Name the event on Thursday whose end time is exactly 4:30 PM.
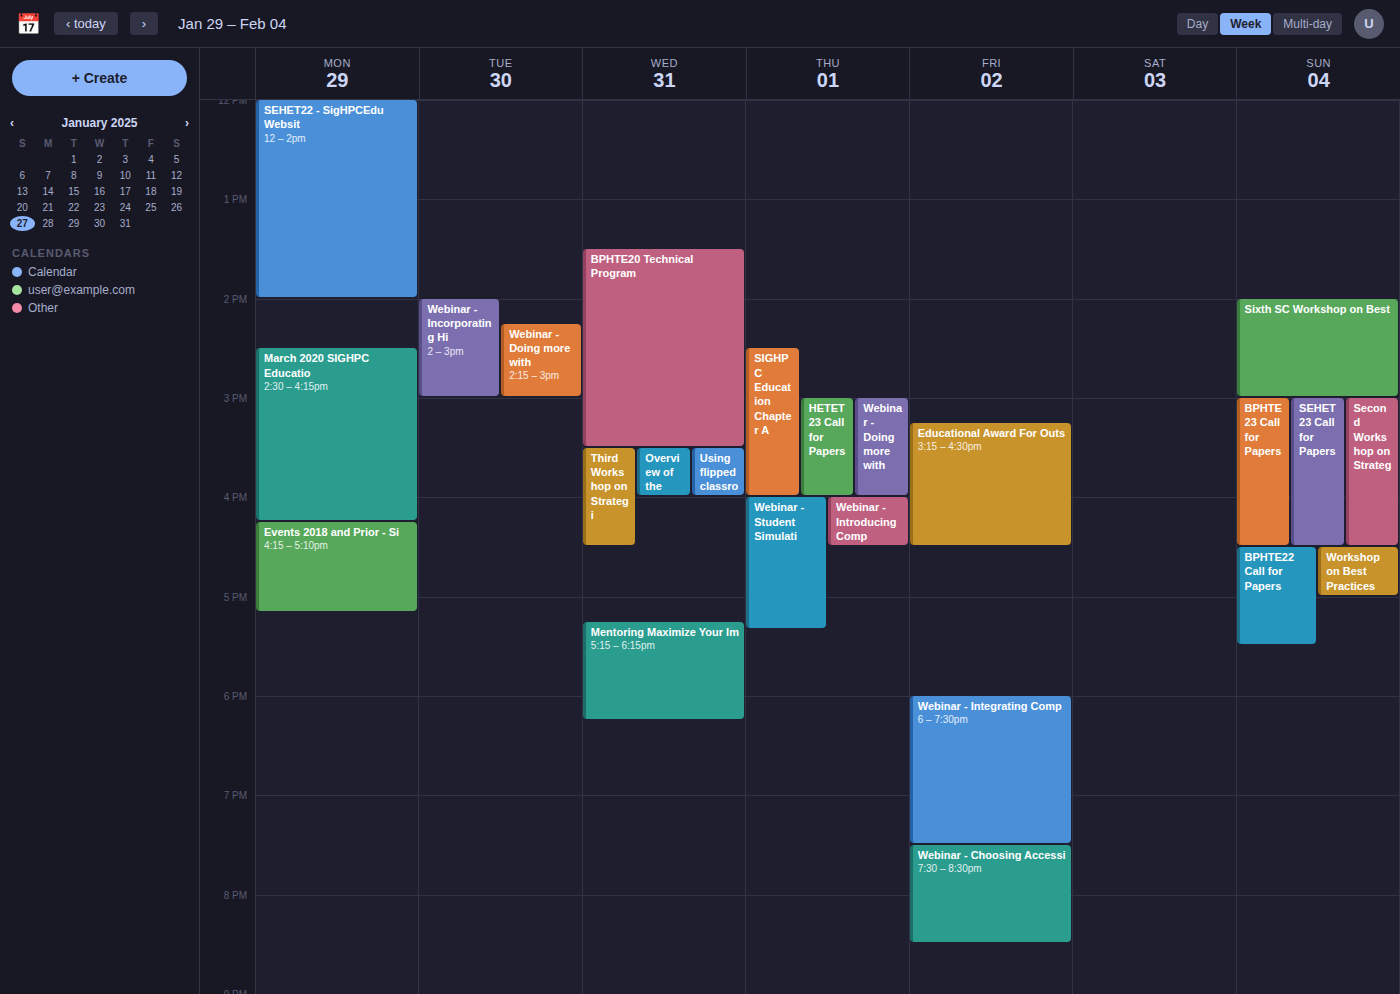
"Webinar - Introducing Comp"